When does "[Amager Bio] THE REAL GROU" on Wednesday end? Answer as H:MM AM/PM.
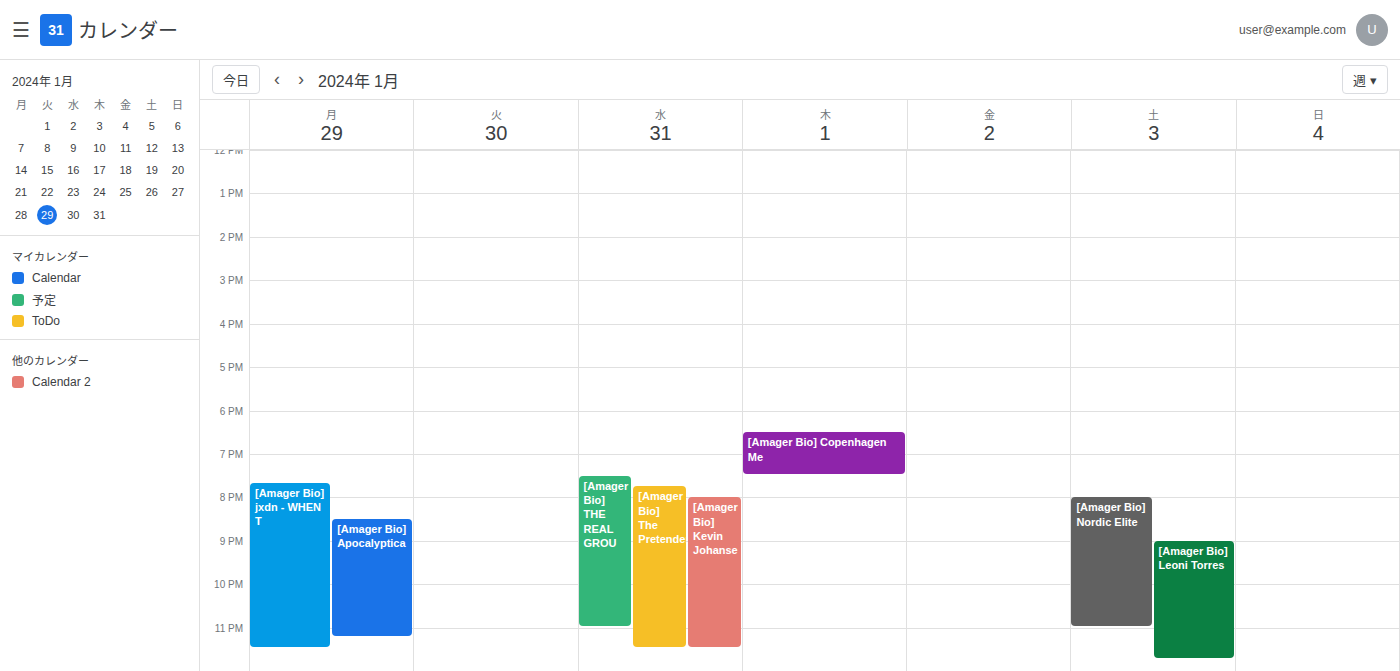
11:00 PM